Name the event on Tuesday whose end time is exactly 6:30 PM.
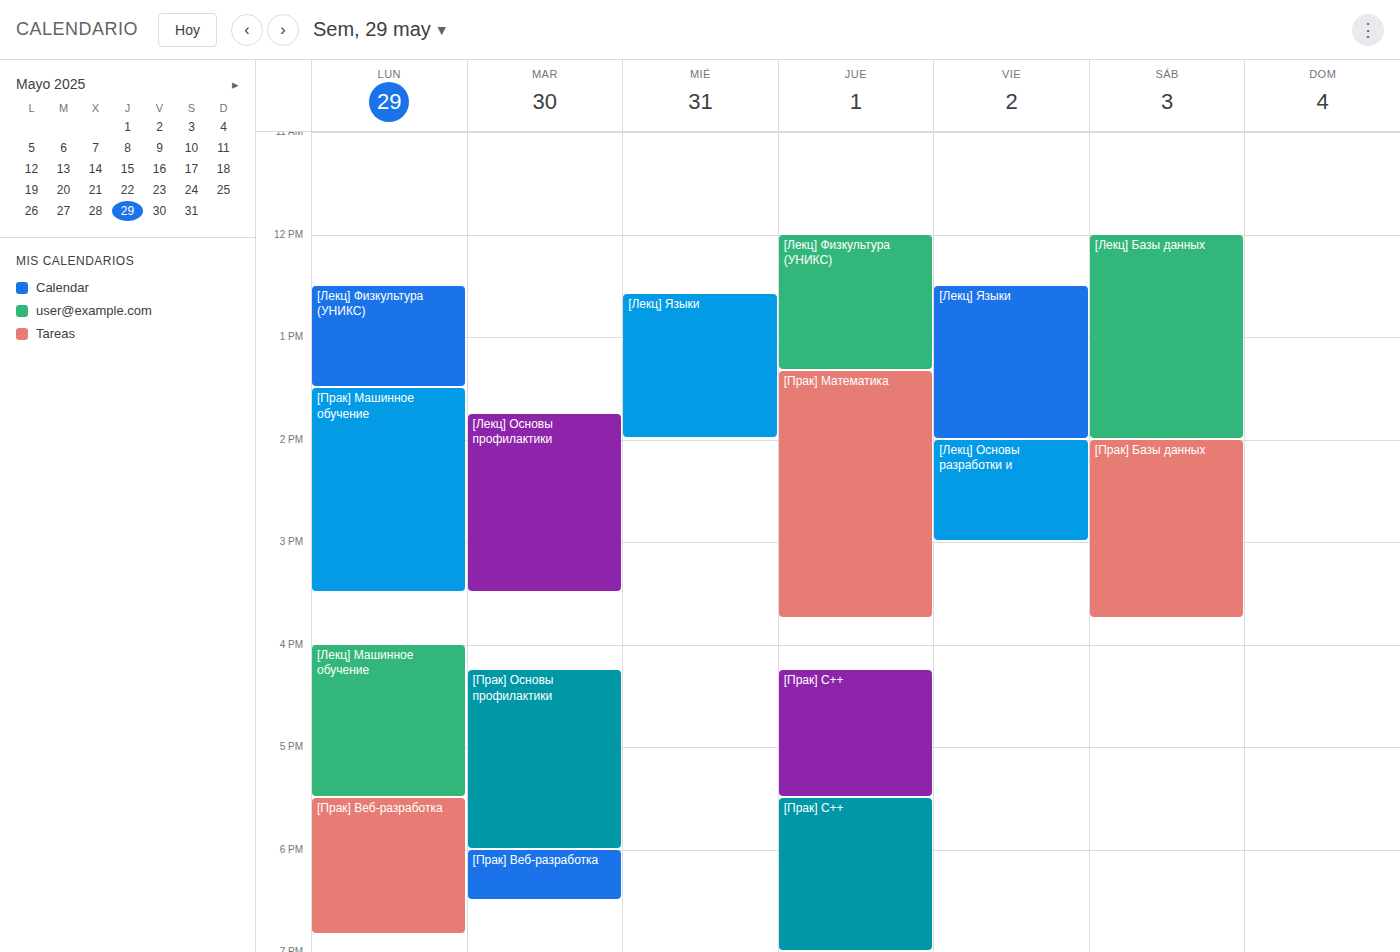
"[Прак] Веб-разработка"